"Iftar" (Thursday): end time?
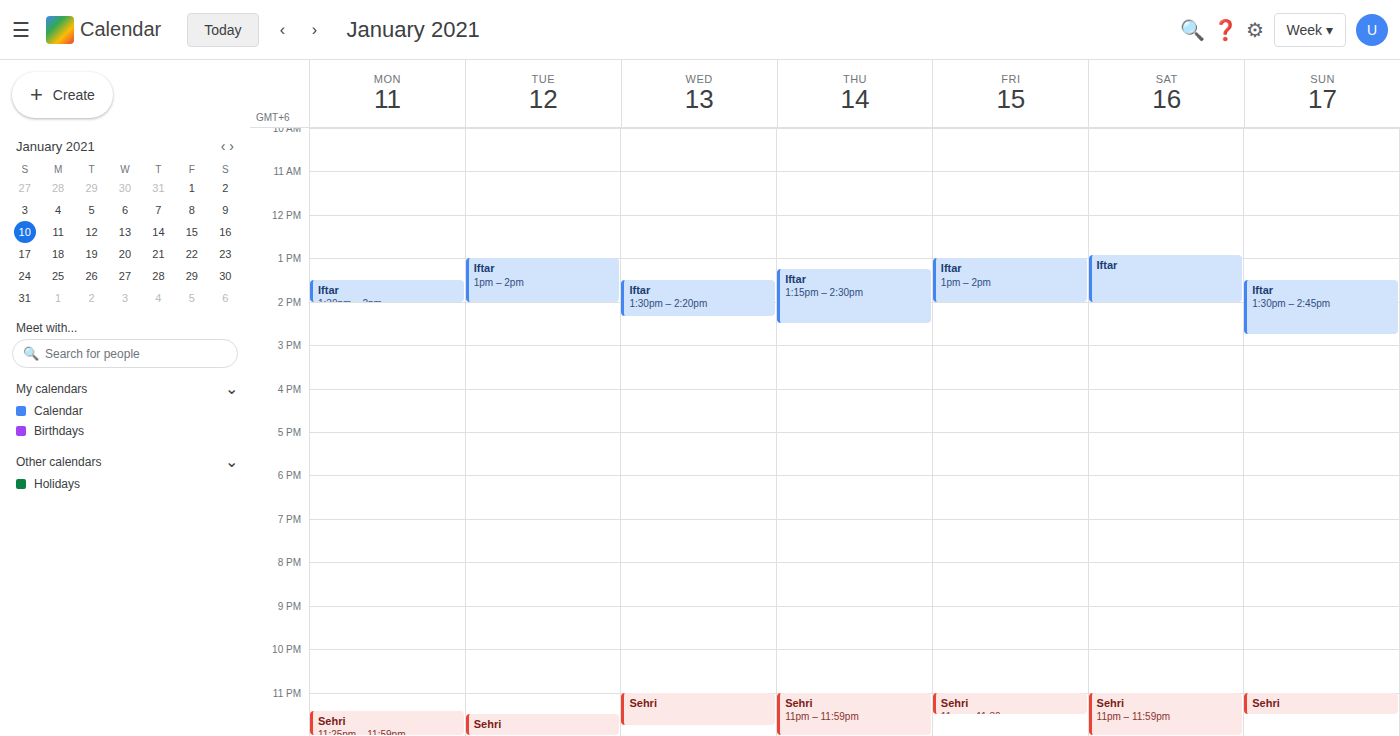
2:30 PM